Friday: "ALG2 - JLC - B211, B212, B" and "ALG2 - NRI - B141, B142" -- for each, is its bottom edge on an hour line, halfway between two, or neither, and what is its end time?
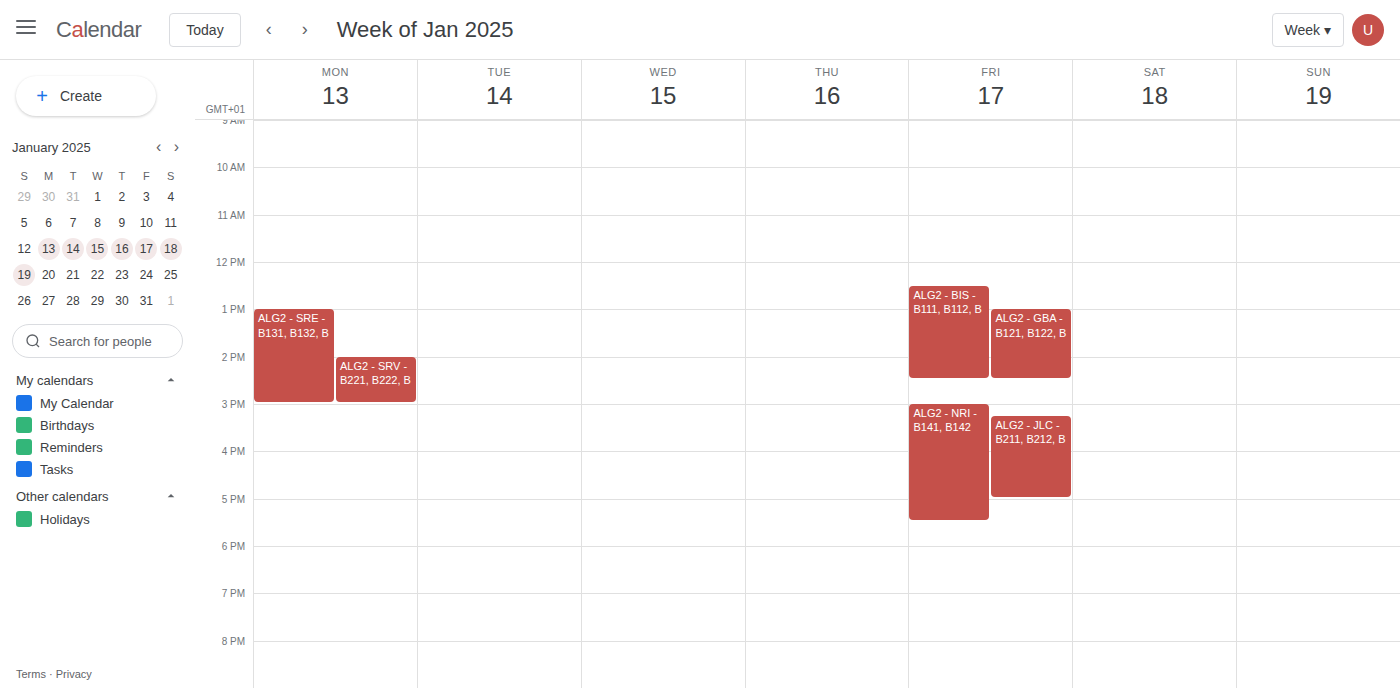
"ALG2 - JLC - B211, B212, B": 5:00 PM, exactly on the 5 PM line. "ALG2 - NRI - B141, B142": 5:30 PM, halfway between the 5 PM and 6 PM lines.